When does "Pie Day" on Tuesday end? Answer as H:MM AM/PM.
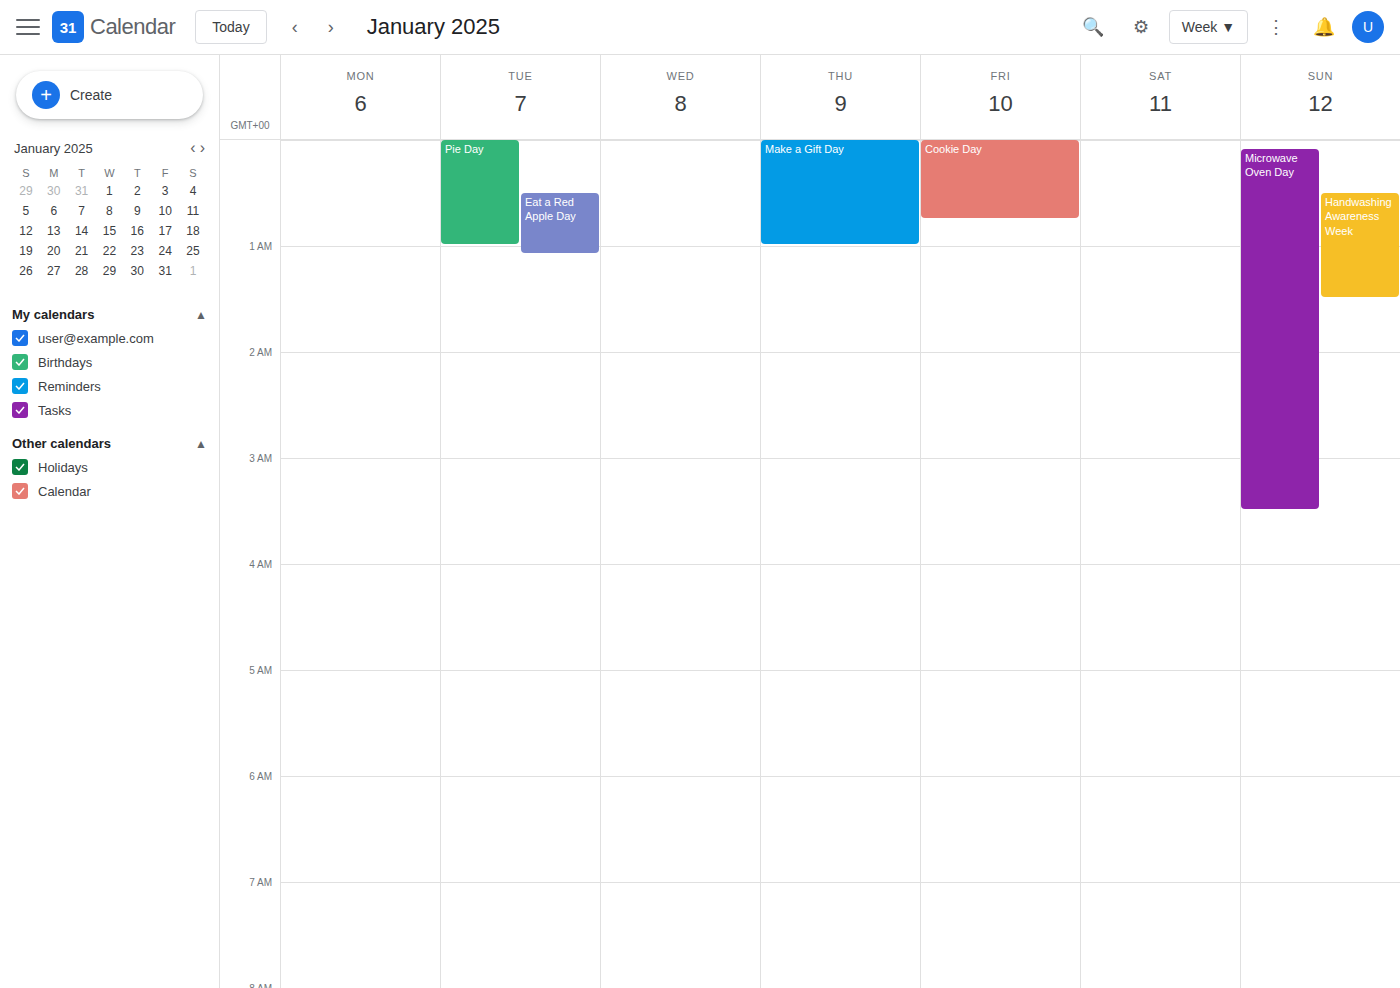
1:00 AM